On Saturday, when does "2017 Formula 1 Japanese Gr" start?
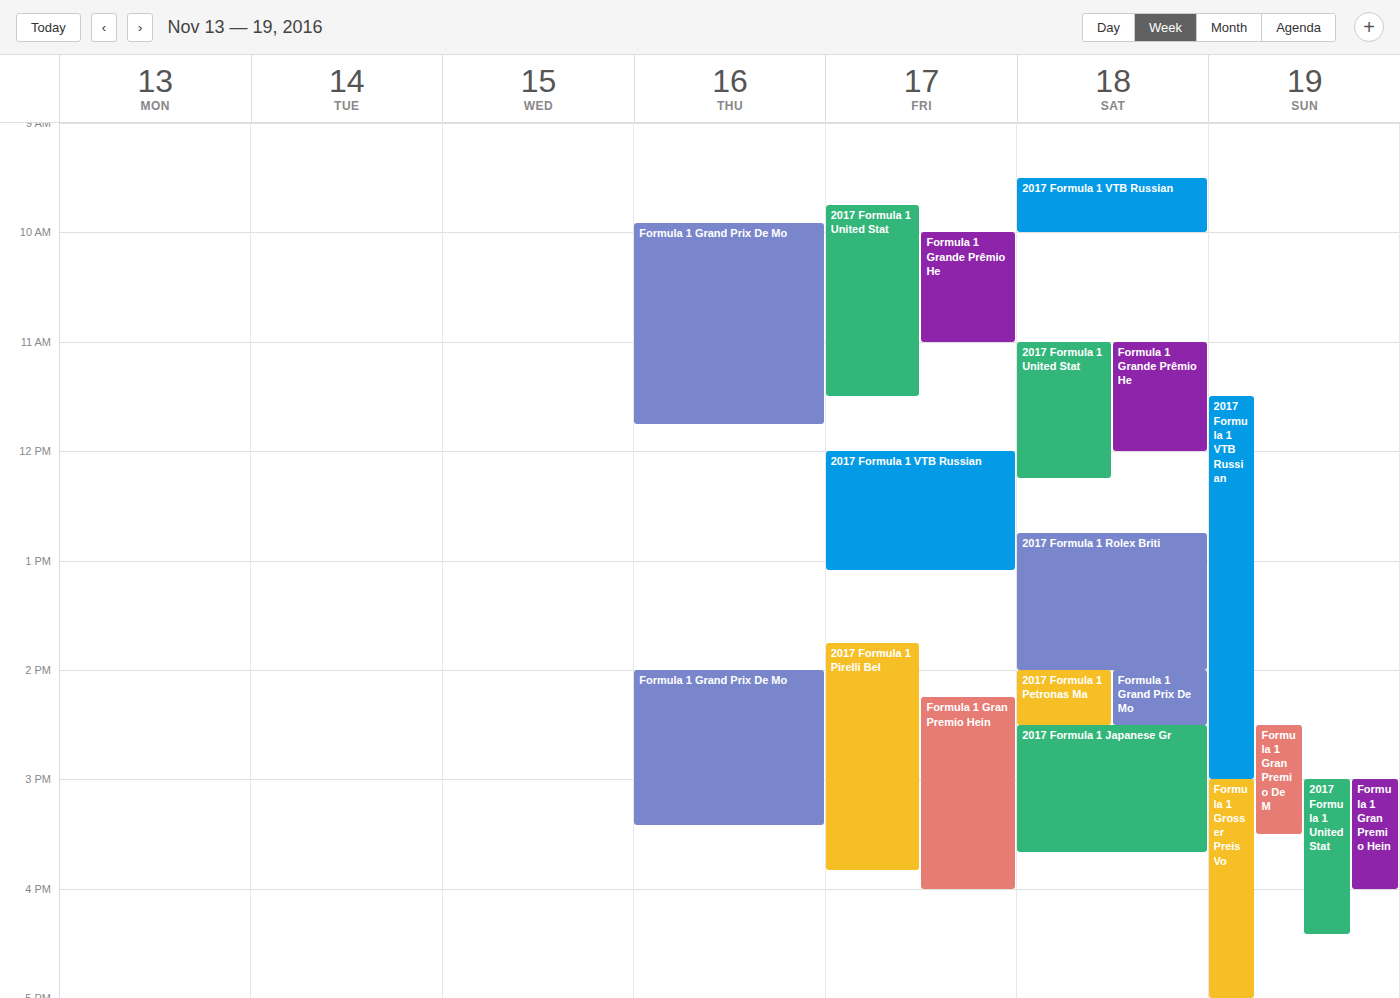
14:30